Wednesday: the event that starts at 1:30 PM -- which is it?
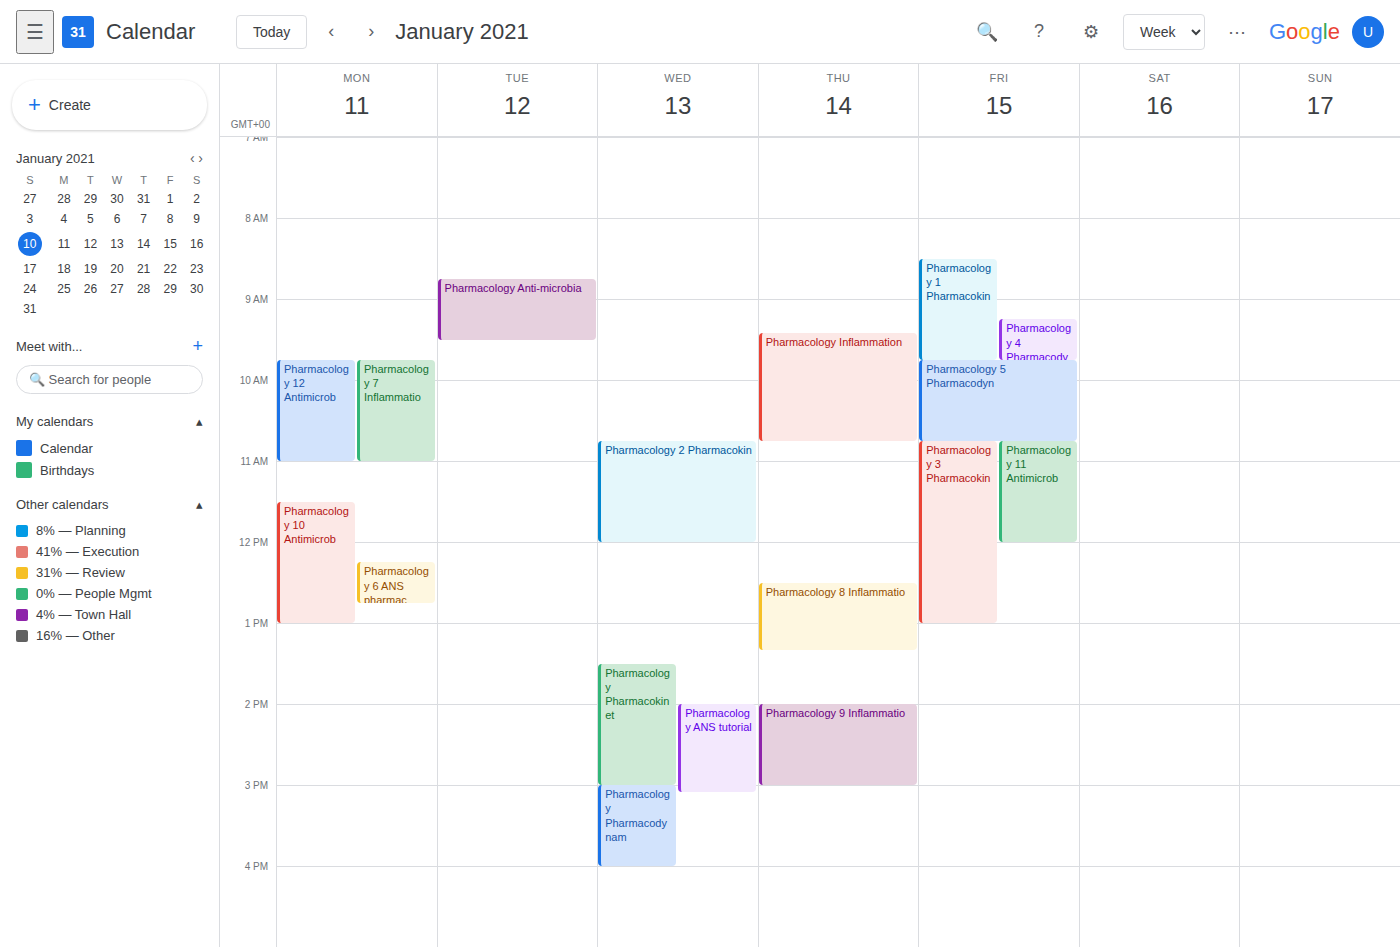
"Pharmacology Pharmacokinet"